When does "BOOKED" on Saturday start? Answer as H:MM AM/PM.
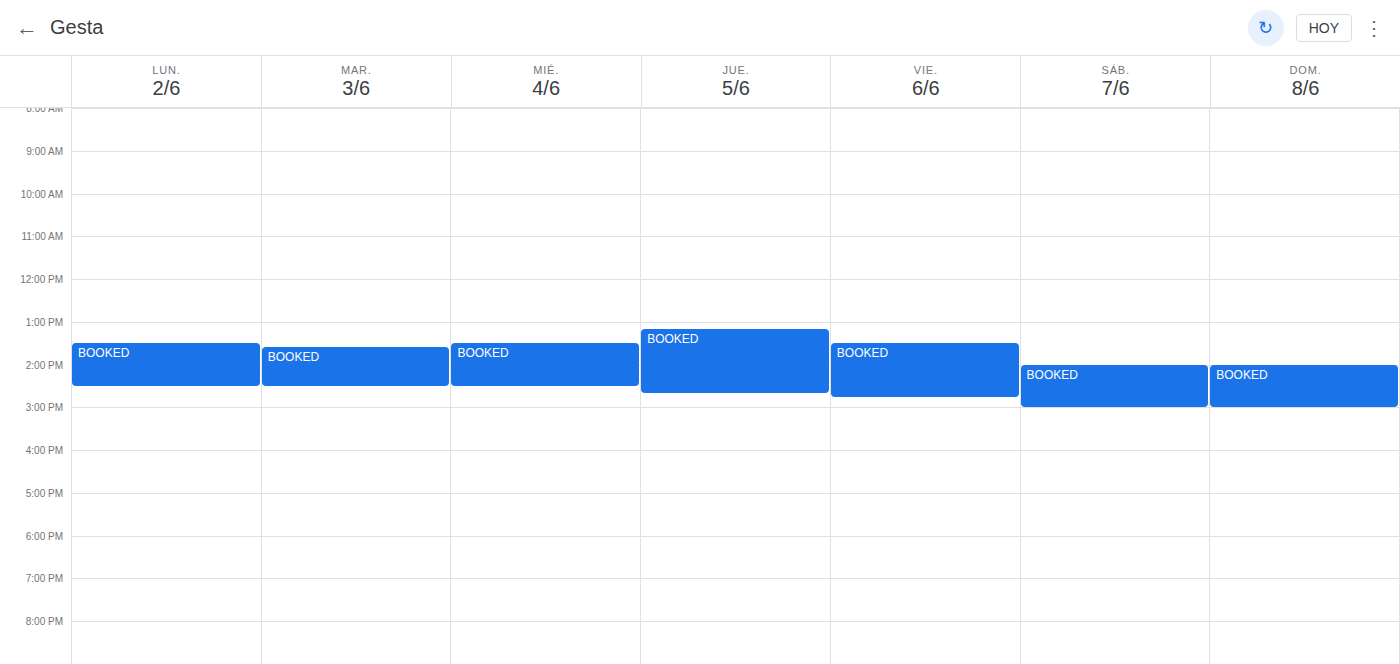
2:00 PM